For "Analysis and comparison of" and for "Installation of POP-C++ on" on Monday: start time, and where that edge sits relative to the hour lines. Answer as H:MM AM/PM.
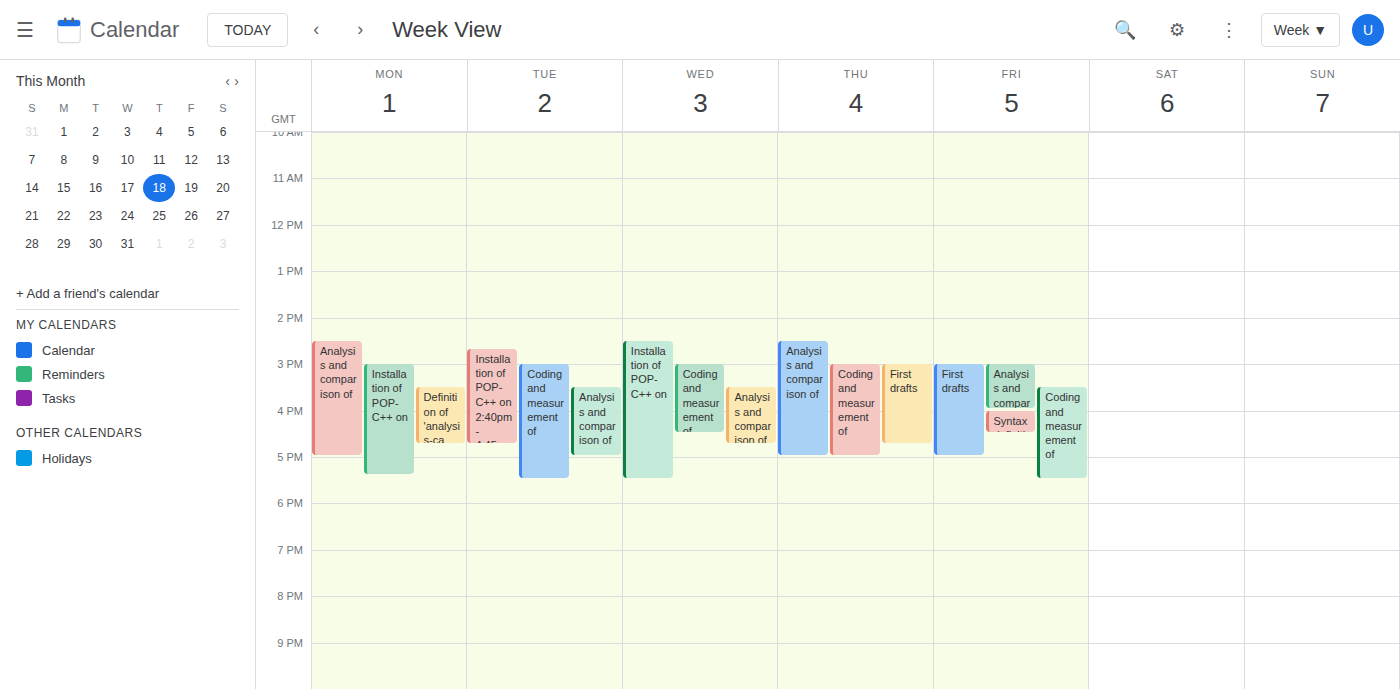
"Analysis and comparison of": 2:30 PM, halfway between the 2 PM and 3 PM lines. "Installation of POP-C++ on": 3:00 PM, exactly on the 3 PM line.